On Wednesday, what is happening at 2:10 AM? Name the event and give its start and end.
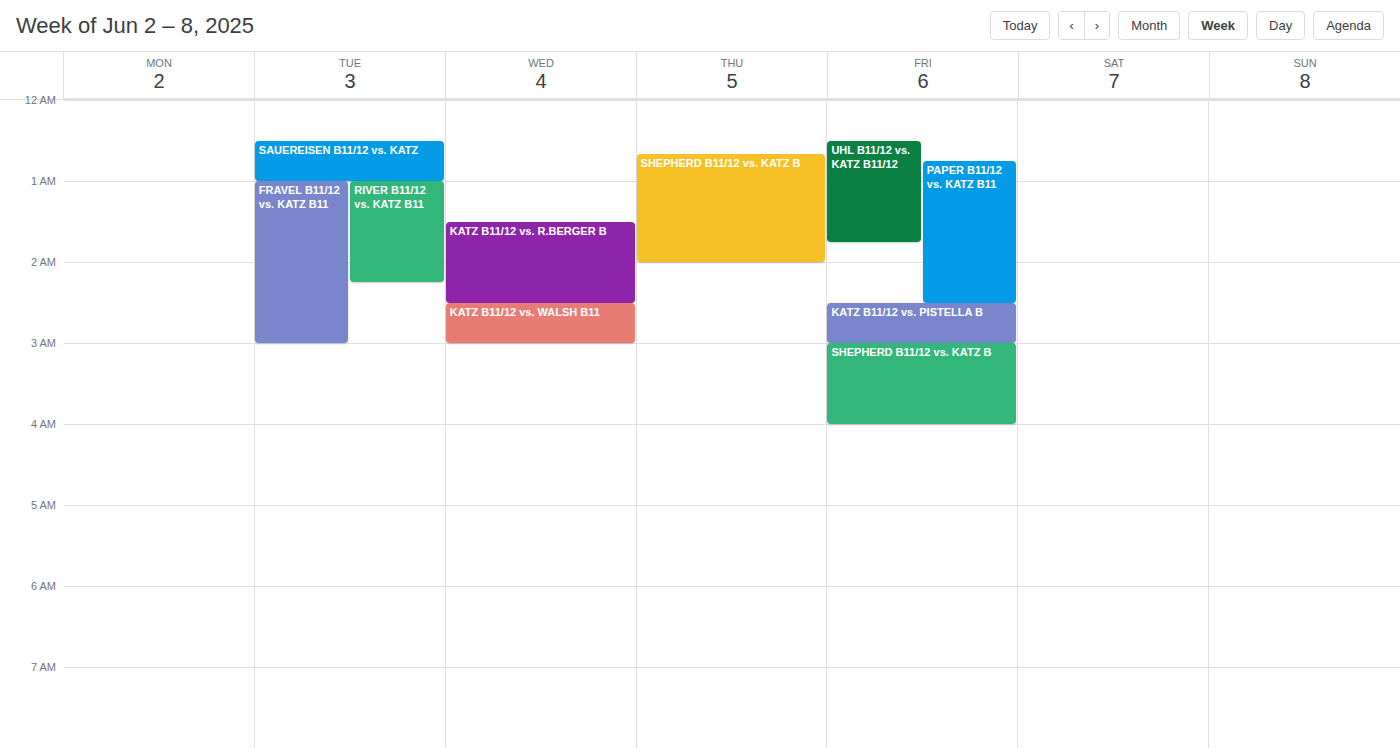
"KATZ B11/12 vs. R.BERGER B", 1:30 AM to 2:30 AM